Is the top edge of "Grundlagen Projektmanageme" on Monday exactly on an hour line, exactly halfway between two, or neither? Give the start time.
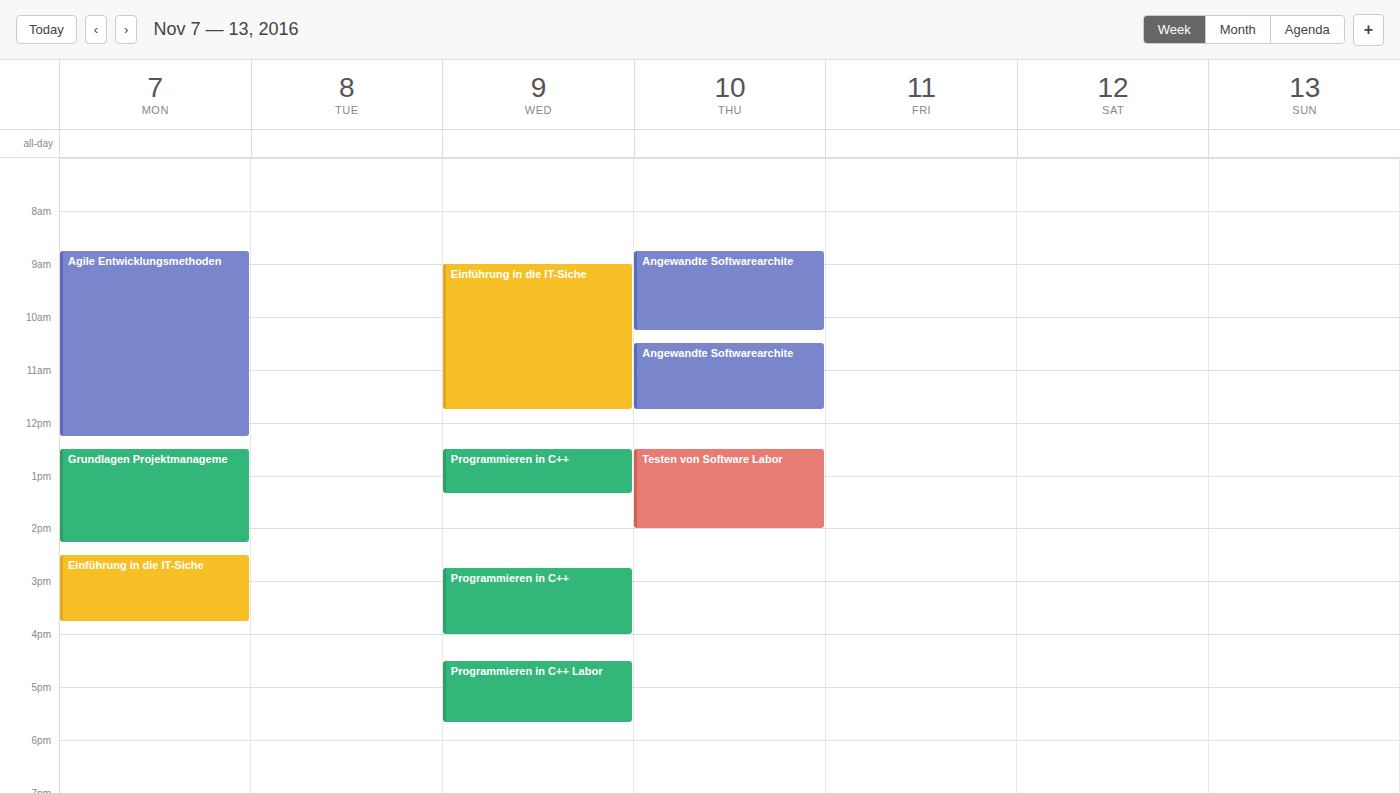
12:30 PM -- halfway between the 12 PM and 1 PM lines.